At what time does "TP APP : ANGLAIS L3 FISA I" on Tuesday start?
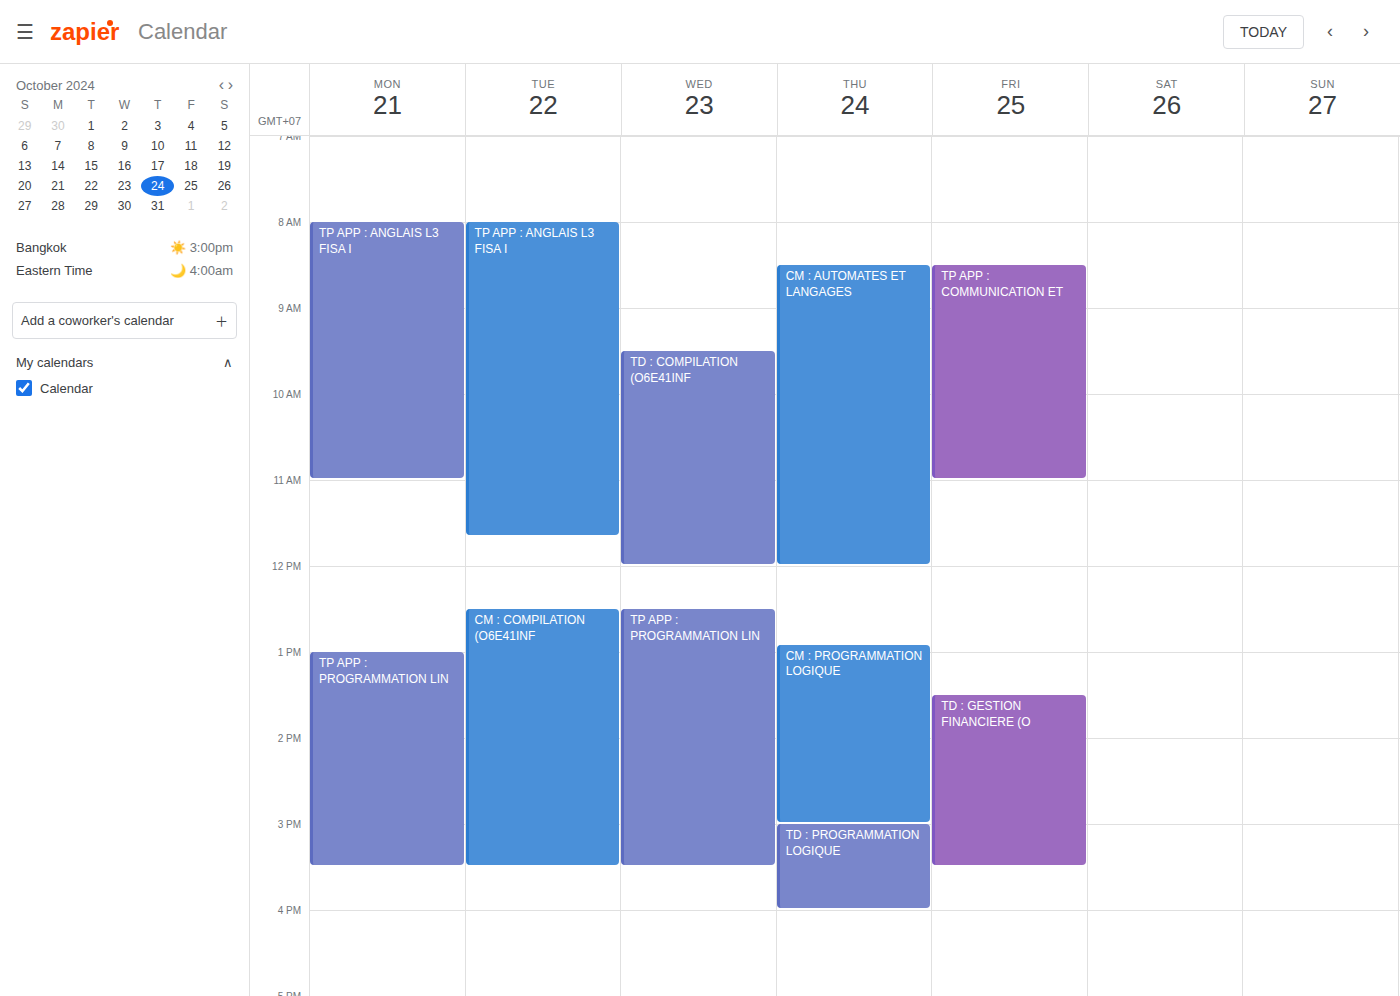
8:00 AM